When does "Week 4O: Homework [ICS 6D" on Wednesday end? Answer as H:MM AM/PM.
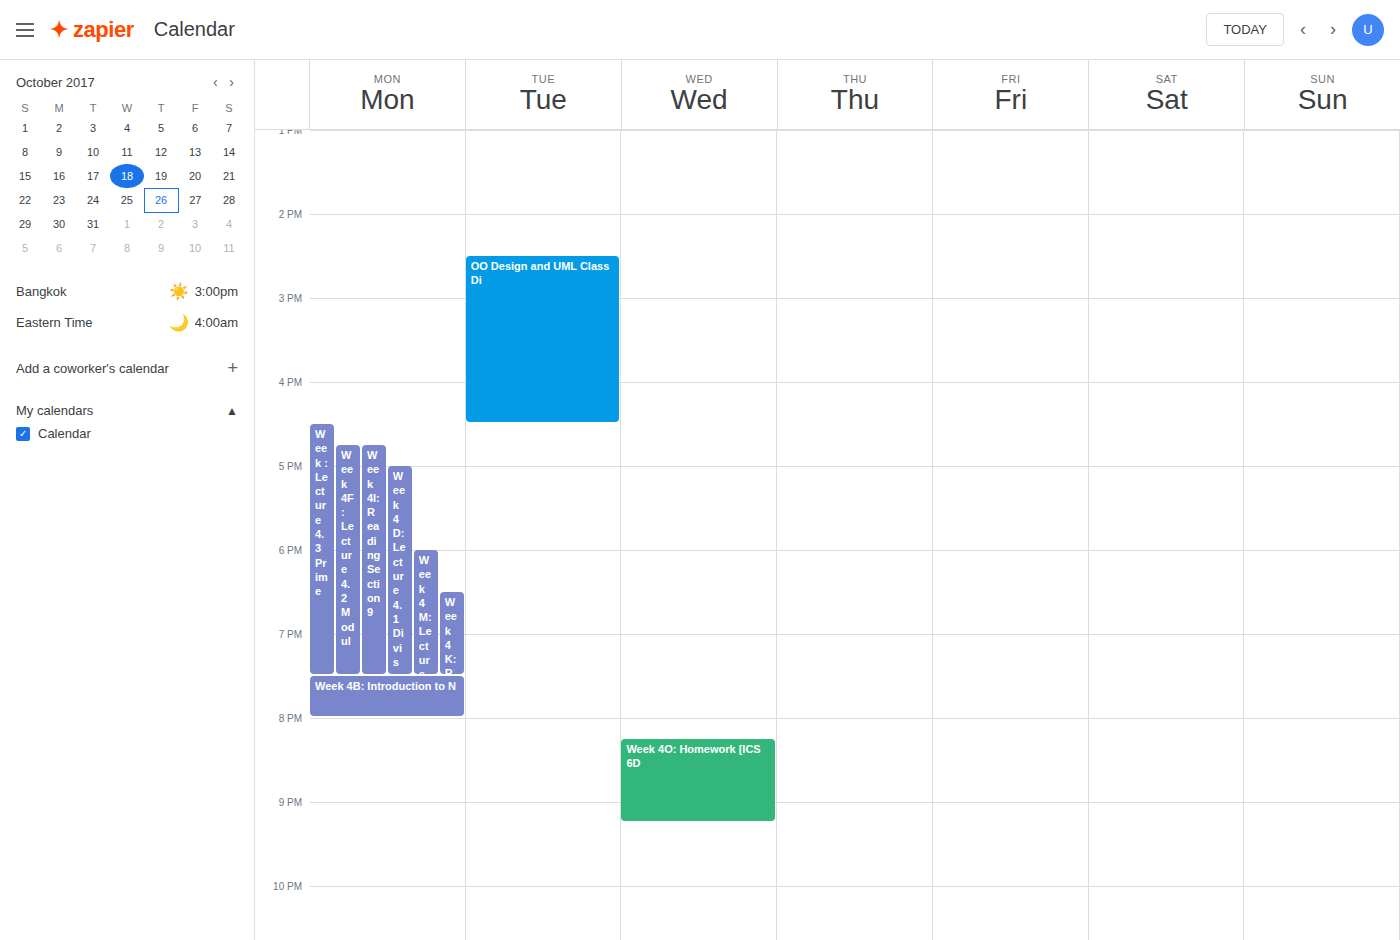
9:15 PM